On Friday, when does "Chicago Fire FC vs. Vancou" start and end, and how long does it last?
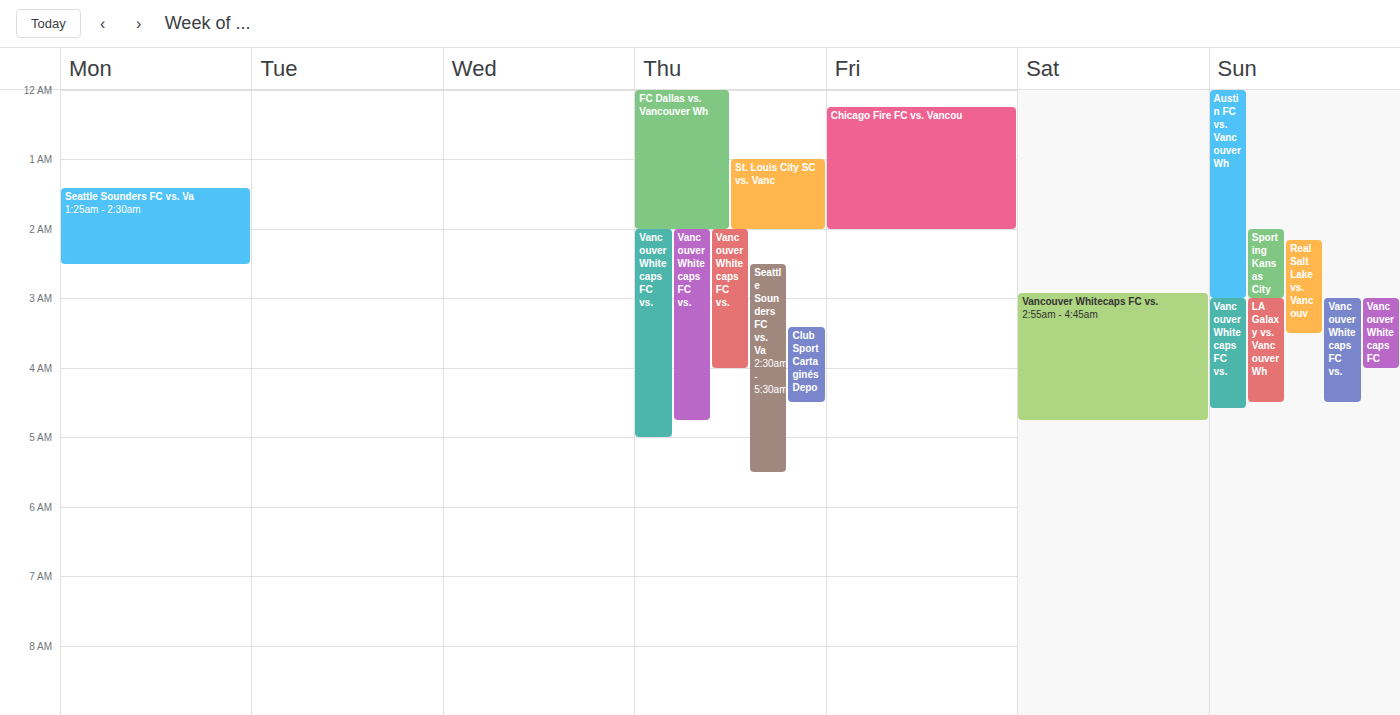
12:15 AM to 2:00 AM, 1 hour 45 minutes